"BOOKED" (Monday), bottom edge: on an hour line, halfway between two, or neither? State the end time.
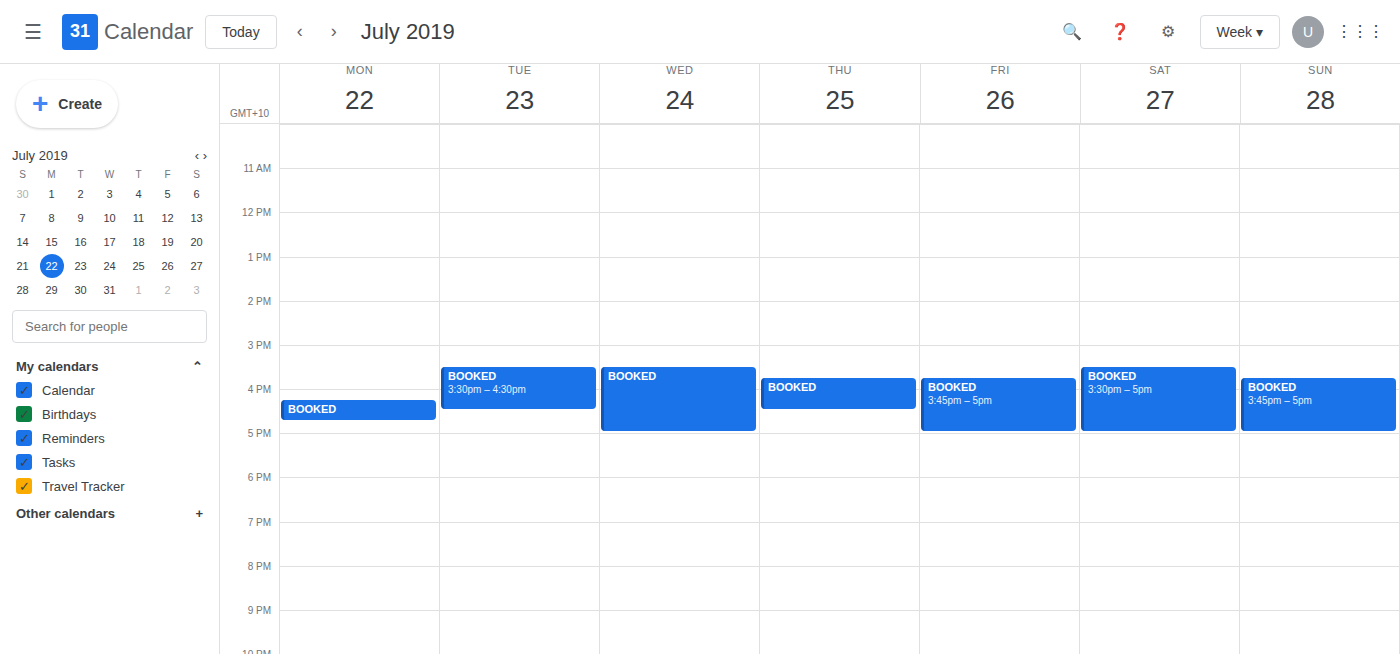
4:45 PM -- neither: three quarters of the way from the 4 PM line to the 5 PM line.